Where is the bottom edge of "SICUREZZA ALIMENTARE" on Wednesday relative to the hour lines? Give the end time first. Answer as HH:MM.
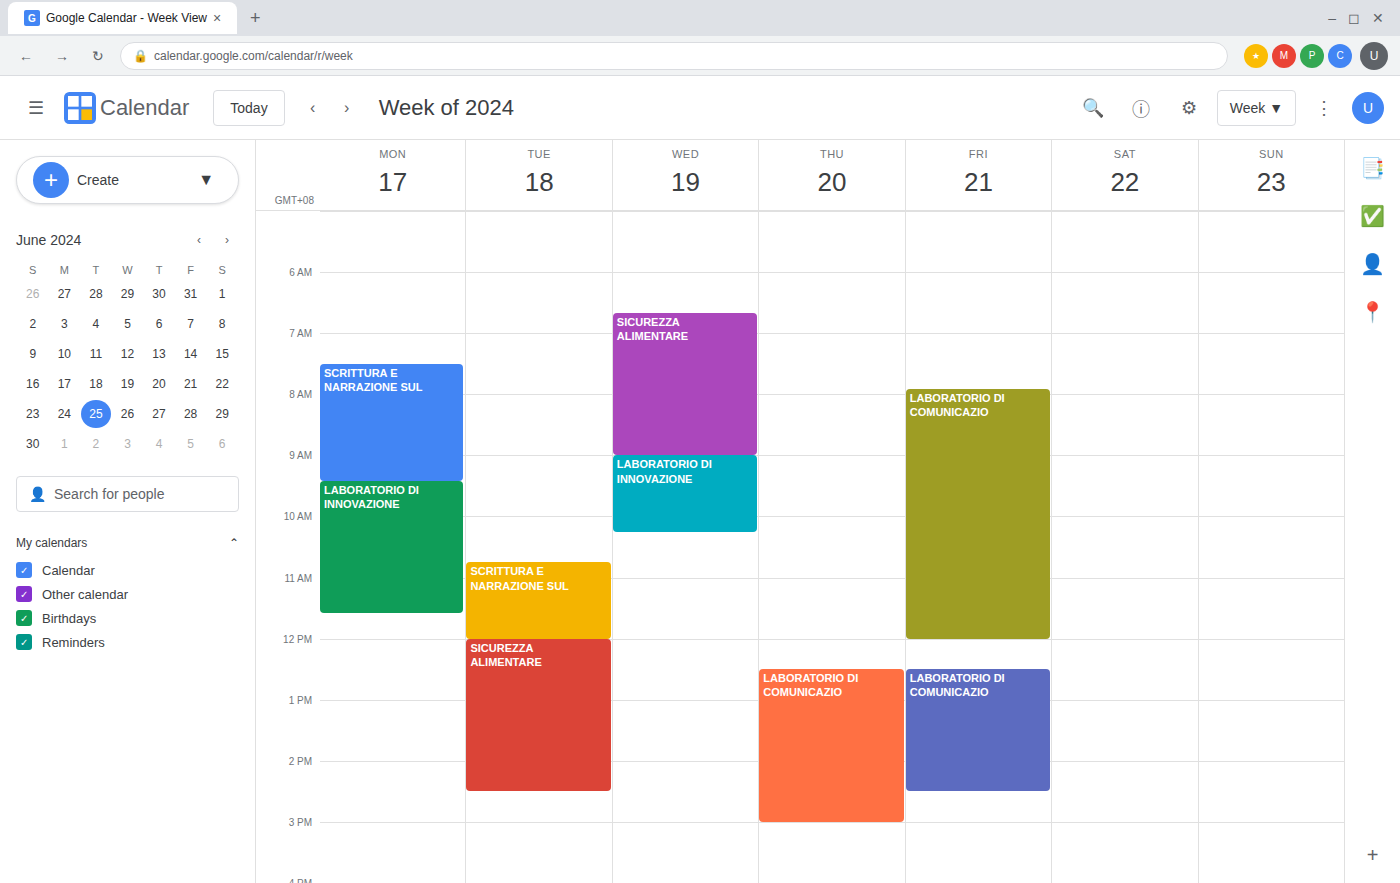
09:00 -- exactly on the 09:00 line.